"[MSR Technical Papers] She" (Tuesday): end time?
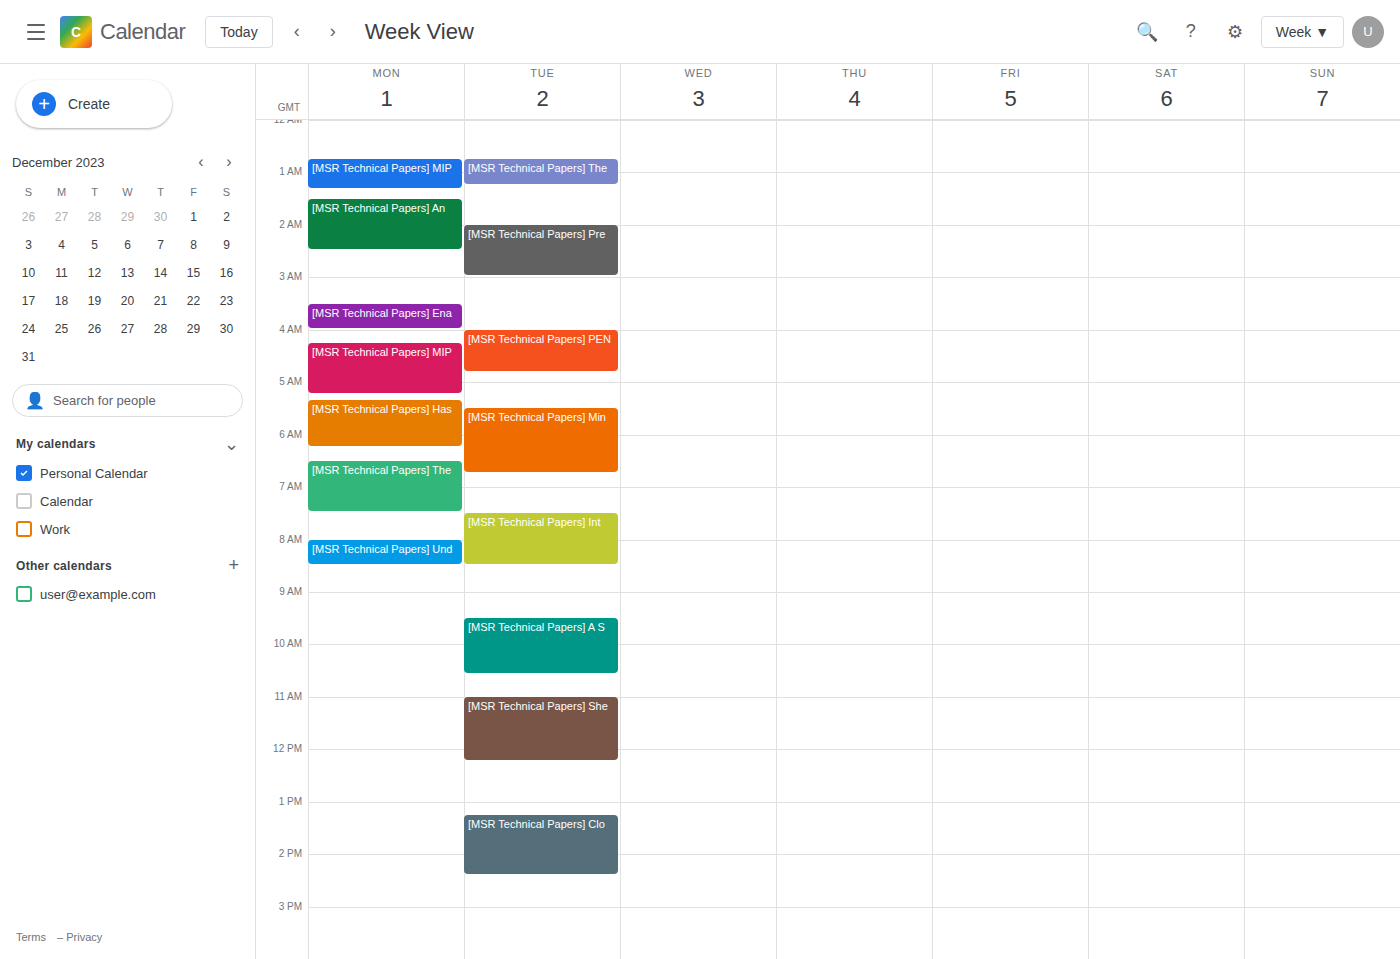
12:15 PM